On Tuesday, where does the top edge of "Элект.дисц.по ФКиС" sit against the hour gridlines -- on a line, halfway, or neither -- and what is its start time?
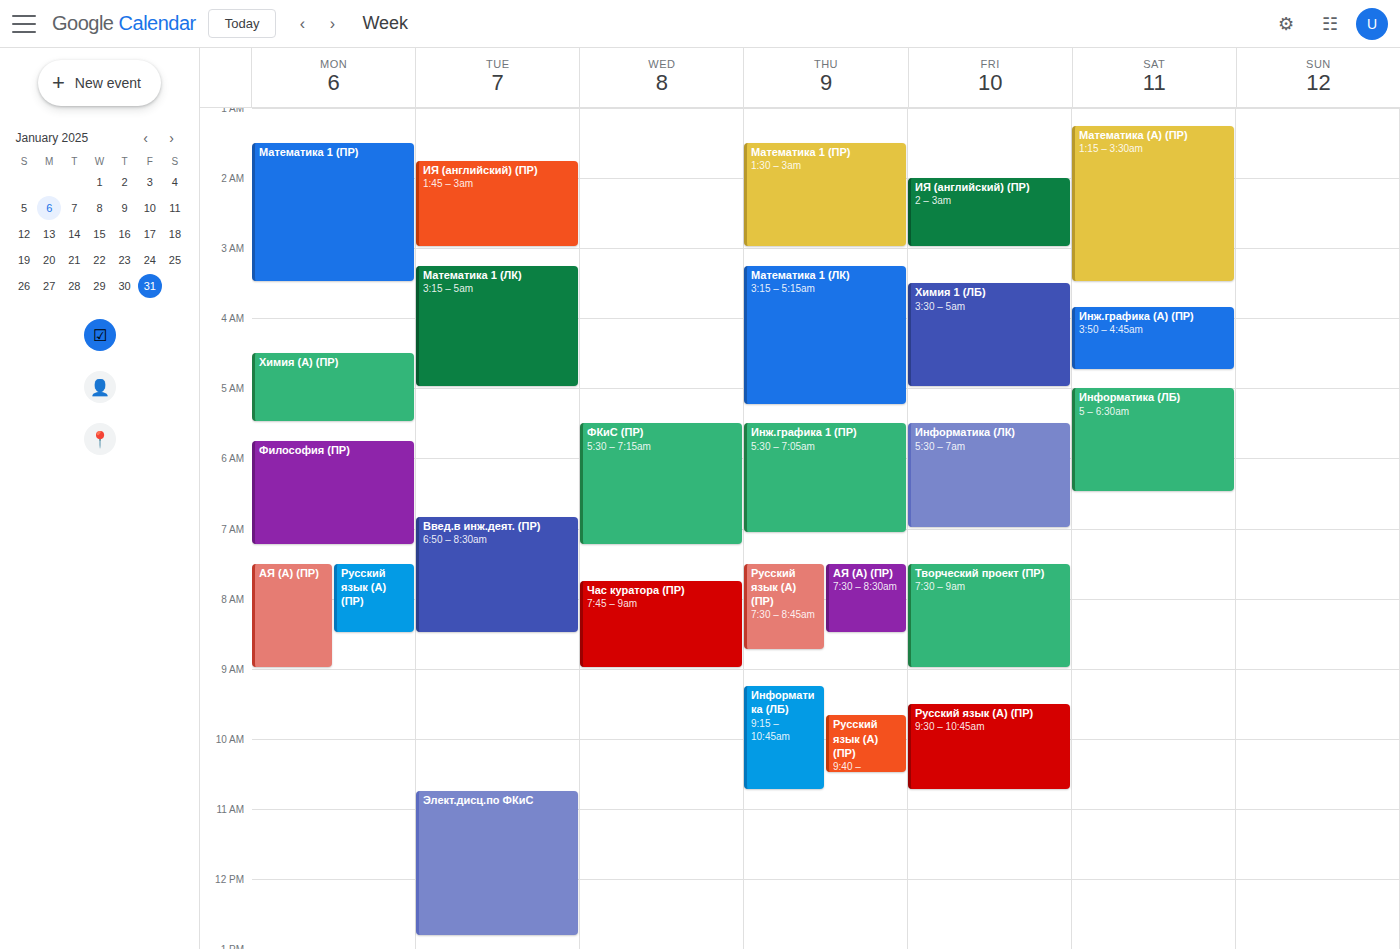
10:45 AM -- neither: three quarters of the way from the 10 AM line to the 11 AM line.